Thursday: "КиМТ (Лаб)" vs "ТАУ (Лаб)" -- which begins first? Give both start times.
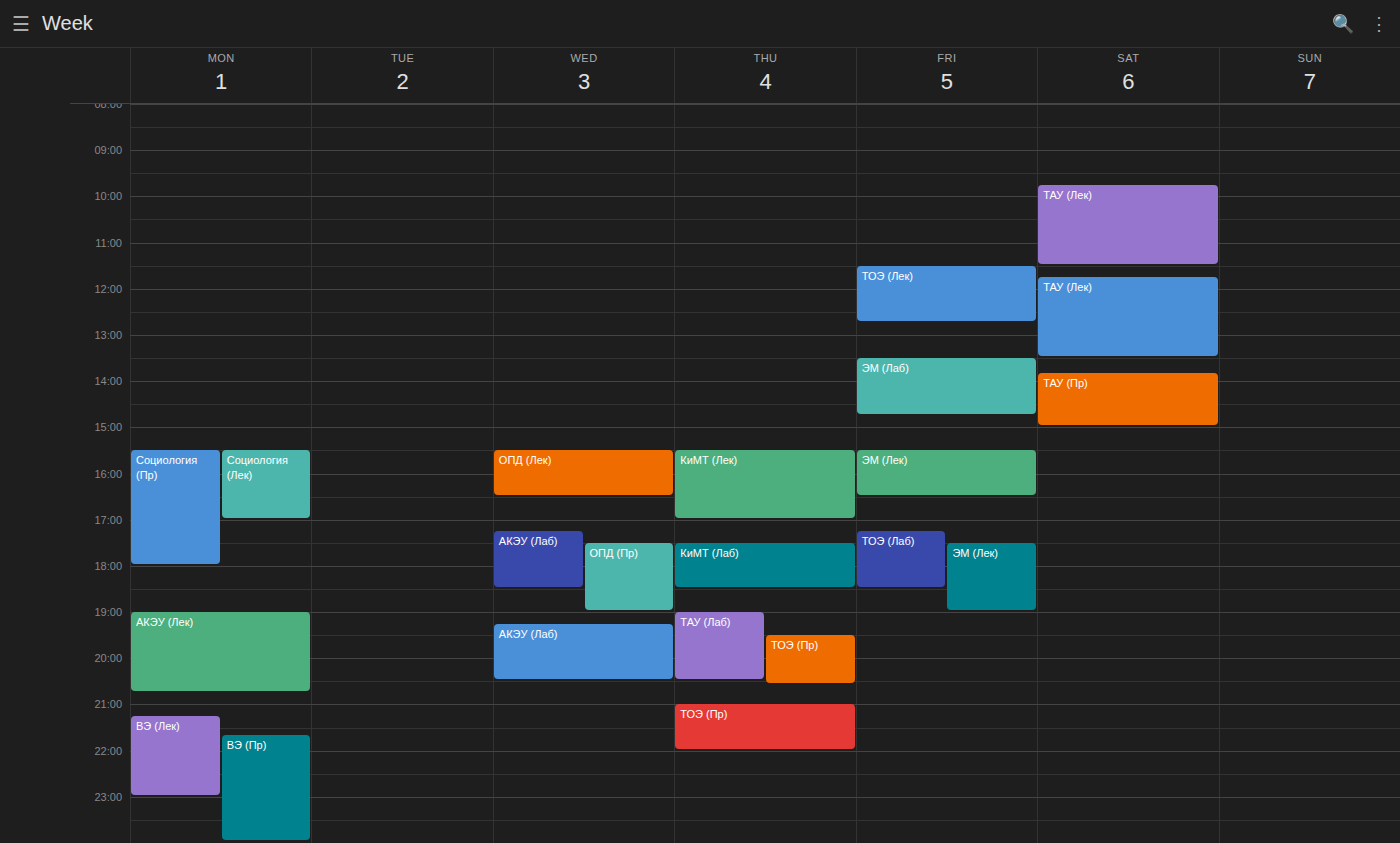
"КиМТ (Лаб)" 5:30 PM; "ТАУ (Лаб)" 7:00 PM.